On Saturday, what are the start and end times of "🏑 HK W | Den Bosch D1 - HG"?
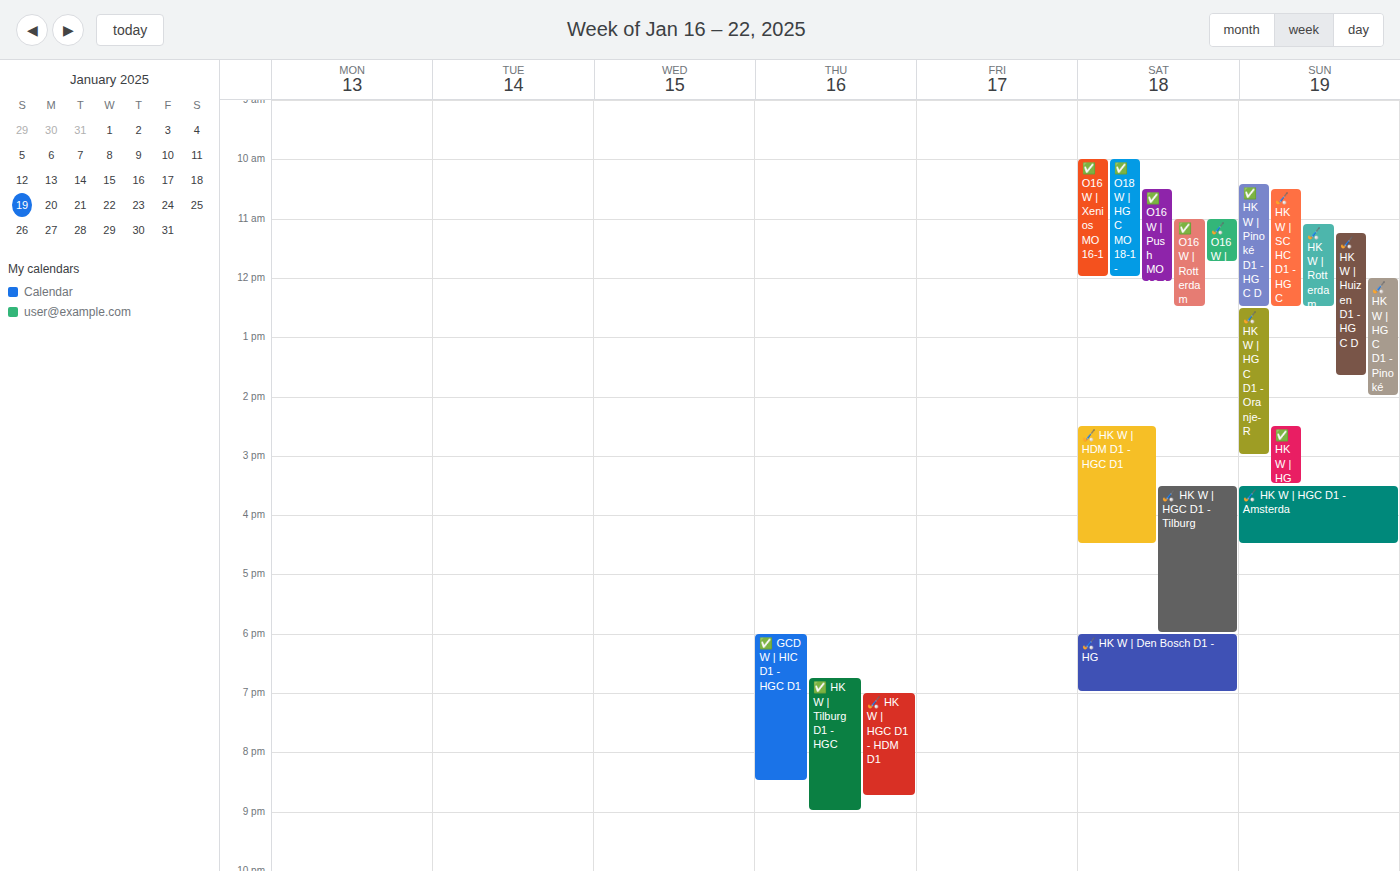
6:00 PM to 7:00 PM